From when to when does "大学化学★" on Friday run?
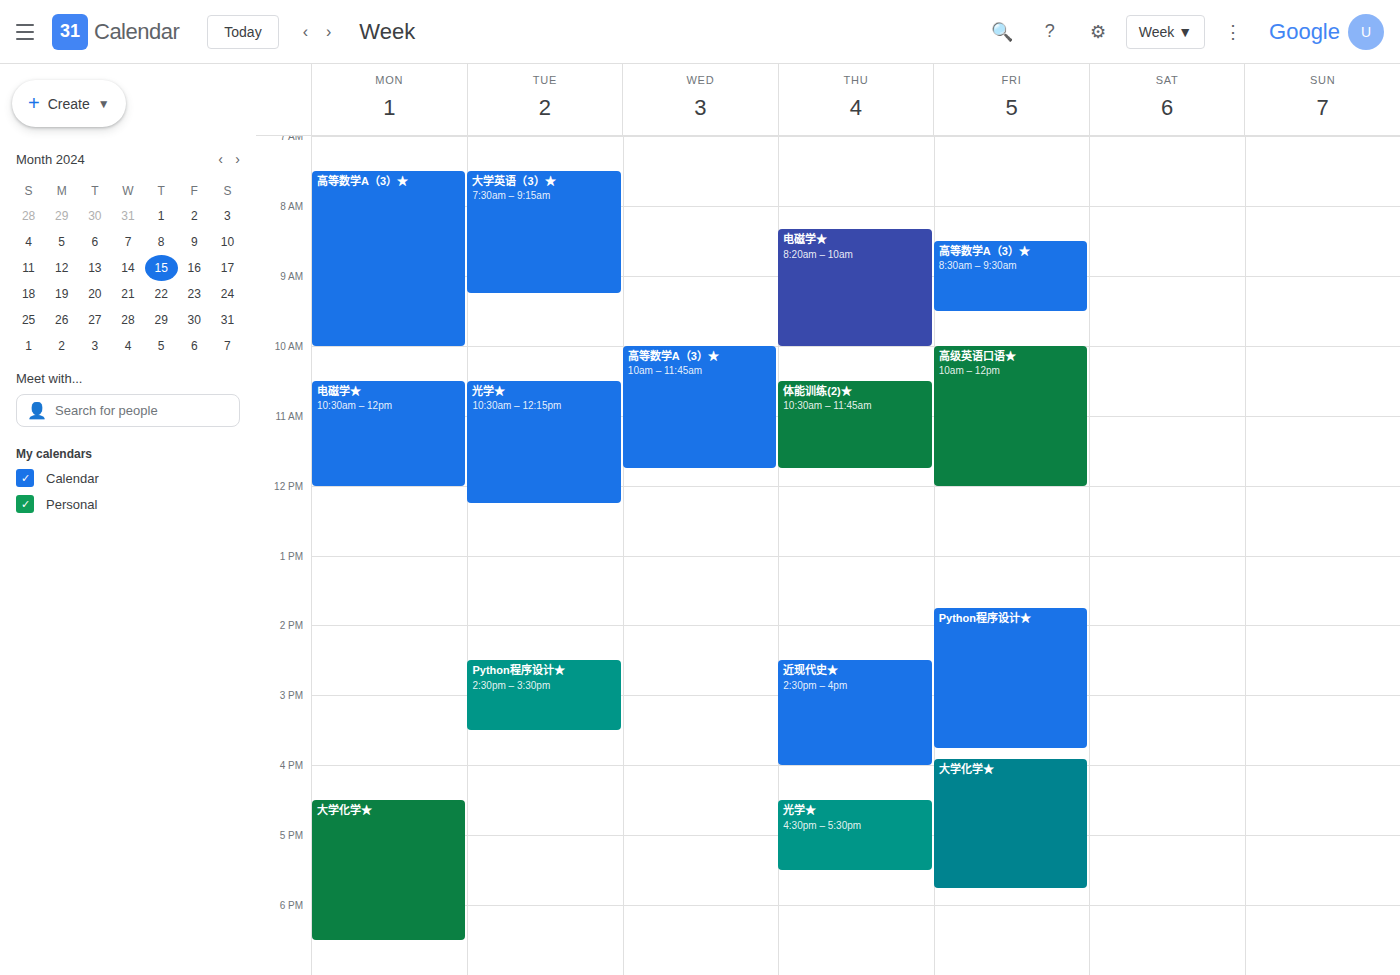
15:55 to 17:45